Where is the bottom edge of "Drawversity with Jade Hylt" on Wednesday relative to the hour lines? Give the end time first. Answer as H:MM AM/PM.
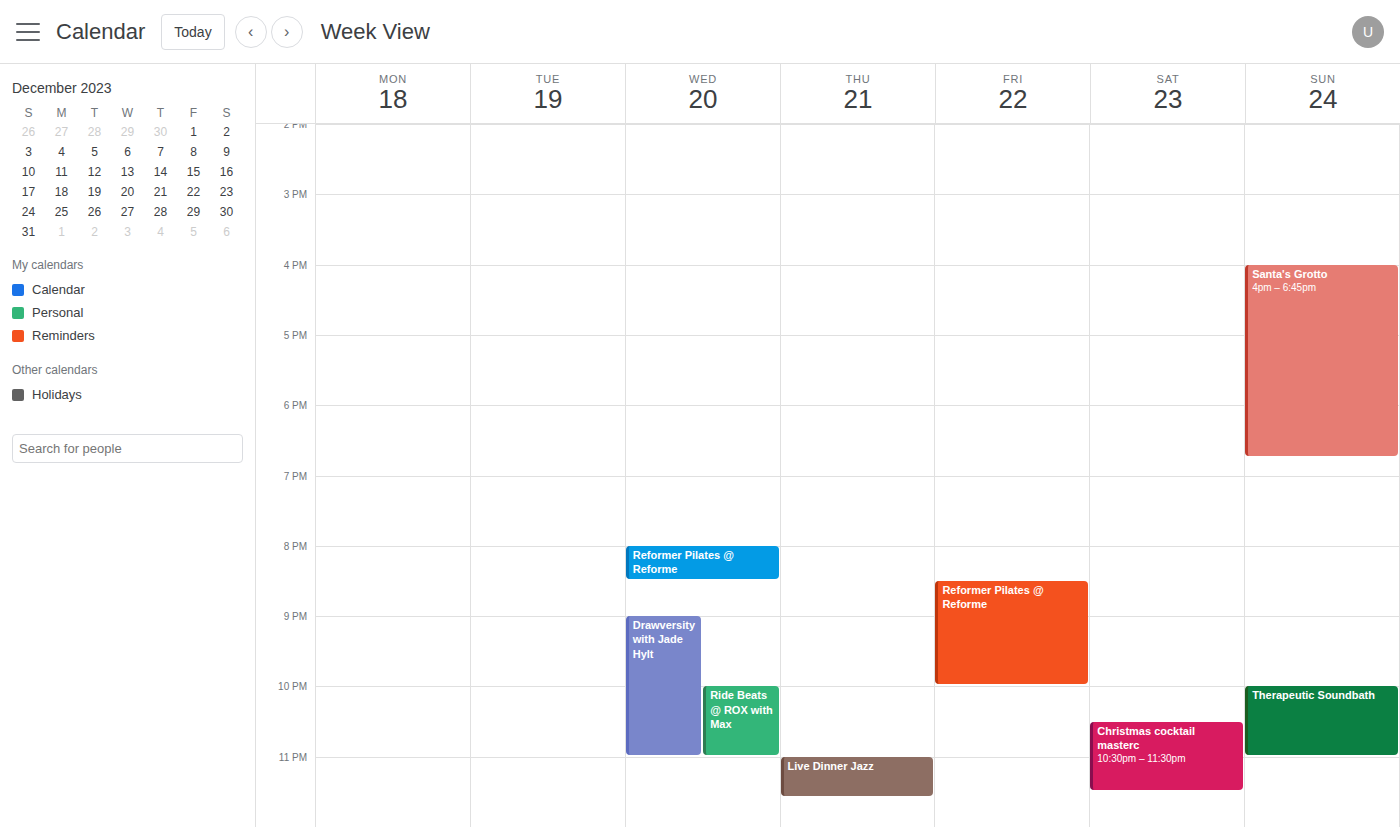
11:00 PM -- exactly on the 11 PM line.